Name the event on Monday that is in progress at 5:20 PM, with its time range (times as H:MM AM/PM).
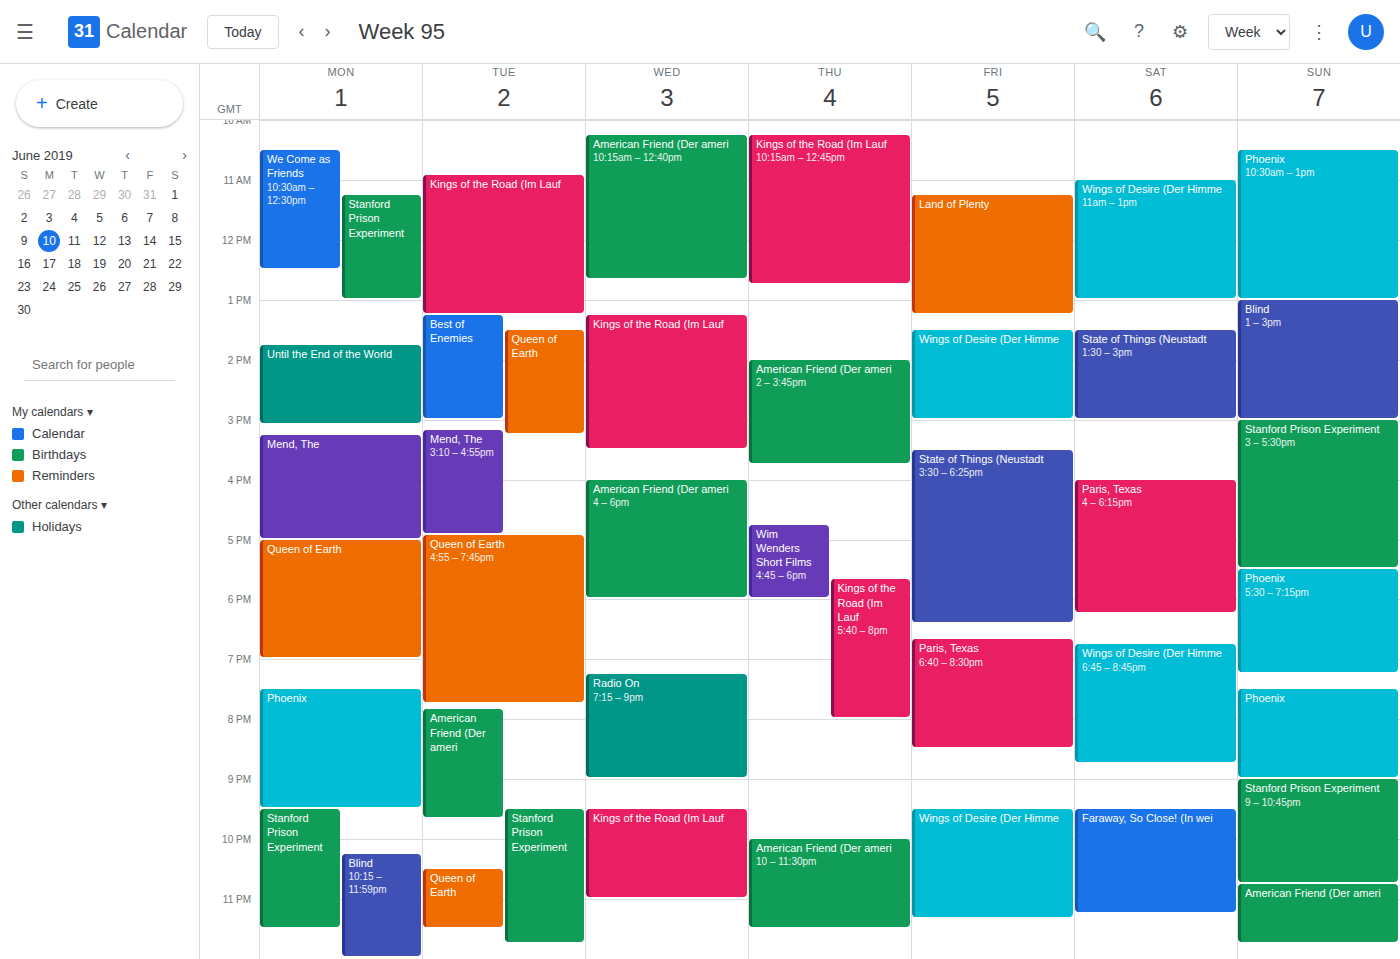
"Queen of Earth", 5:00 PM to 7:00 PM